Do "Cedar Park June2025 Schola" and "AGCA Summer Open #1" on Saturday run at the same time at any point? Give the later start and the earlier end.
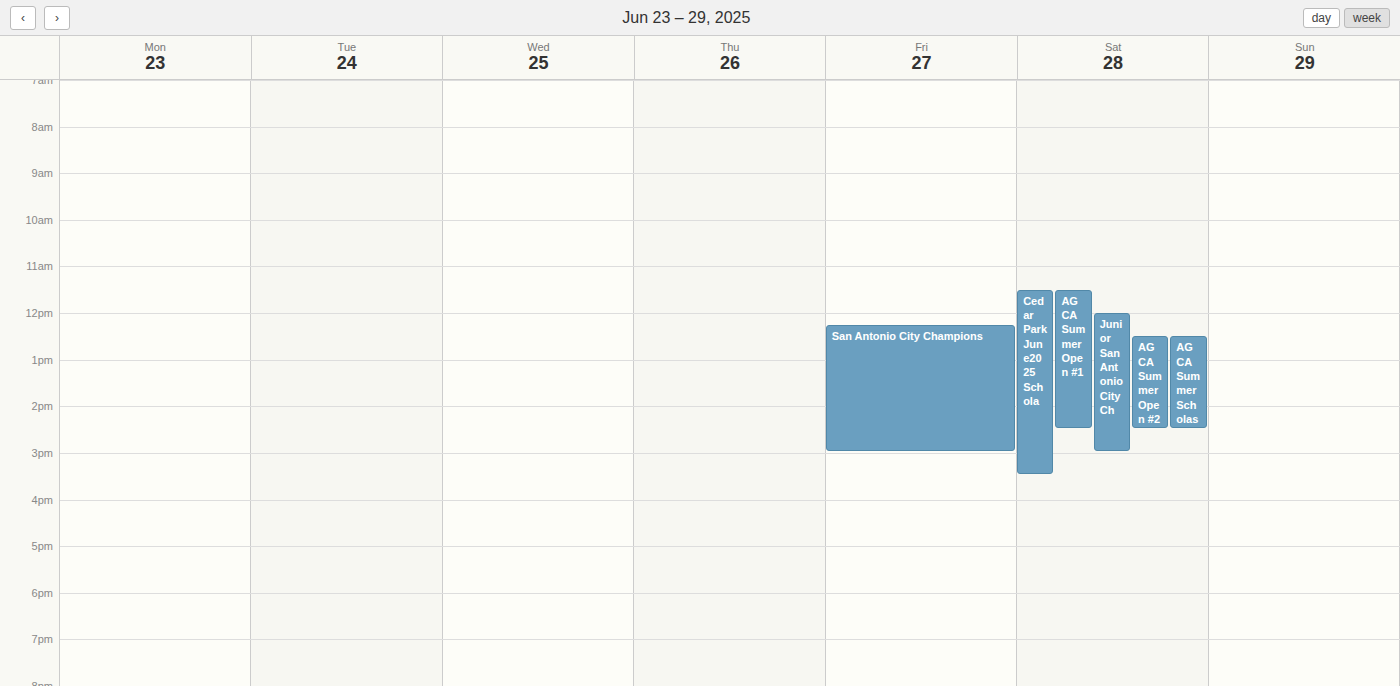
"AGCA Summer Open #1" runs 11:30 to 14:30, inside "Cedar Park June2025 Schola" -- they overlap.